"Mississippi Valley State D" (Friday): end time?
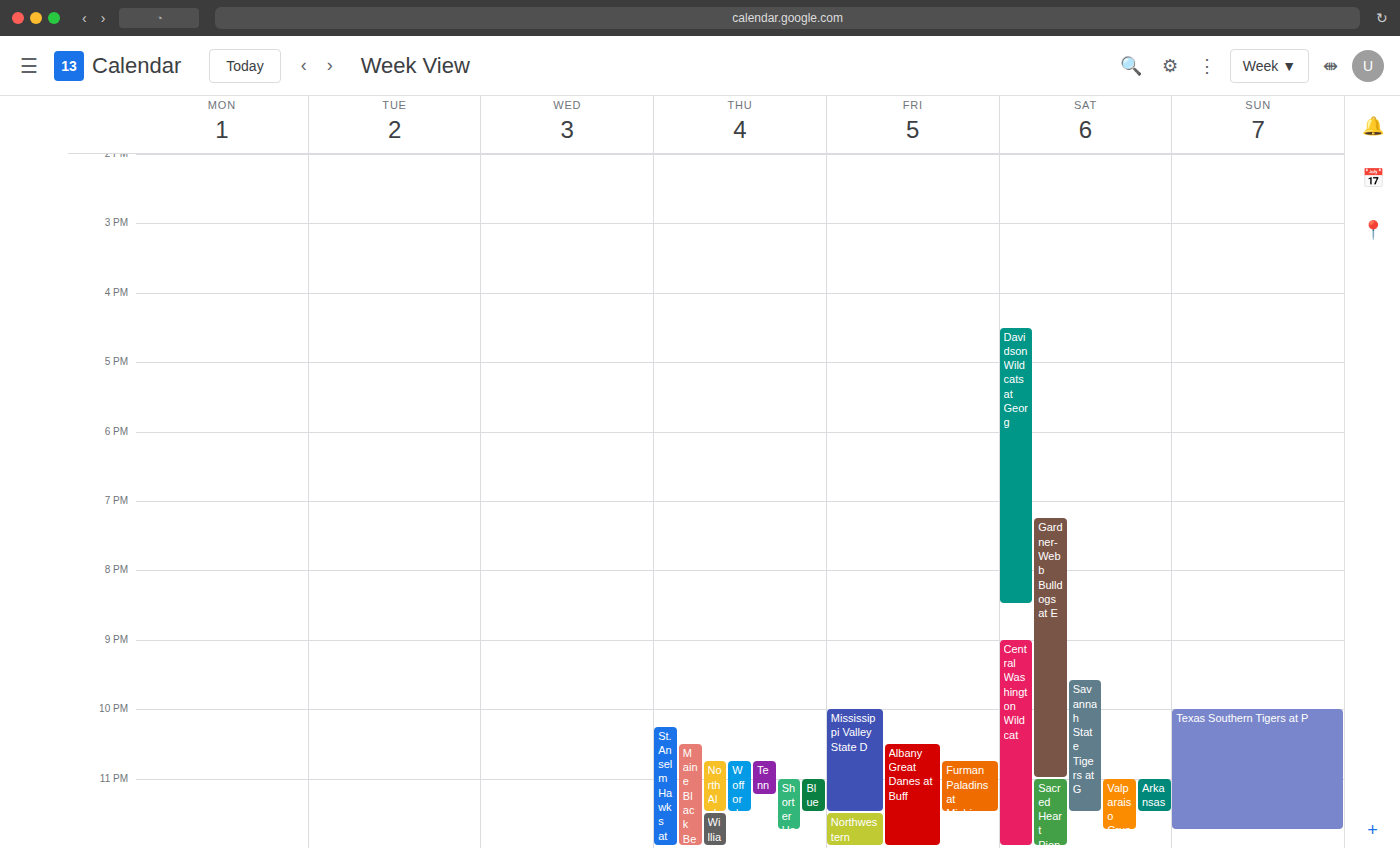
11:30 PM